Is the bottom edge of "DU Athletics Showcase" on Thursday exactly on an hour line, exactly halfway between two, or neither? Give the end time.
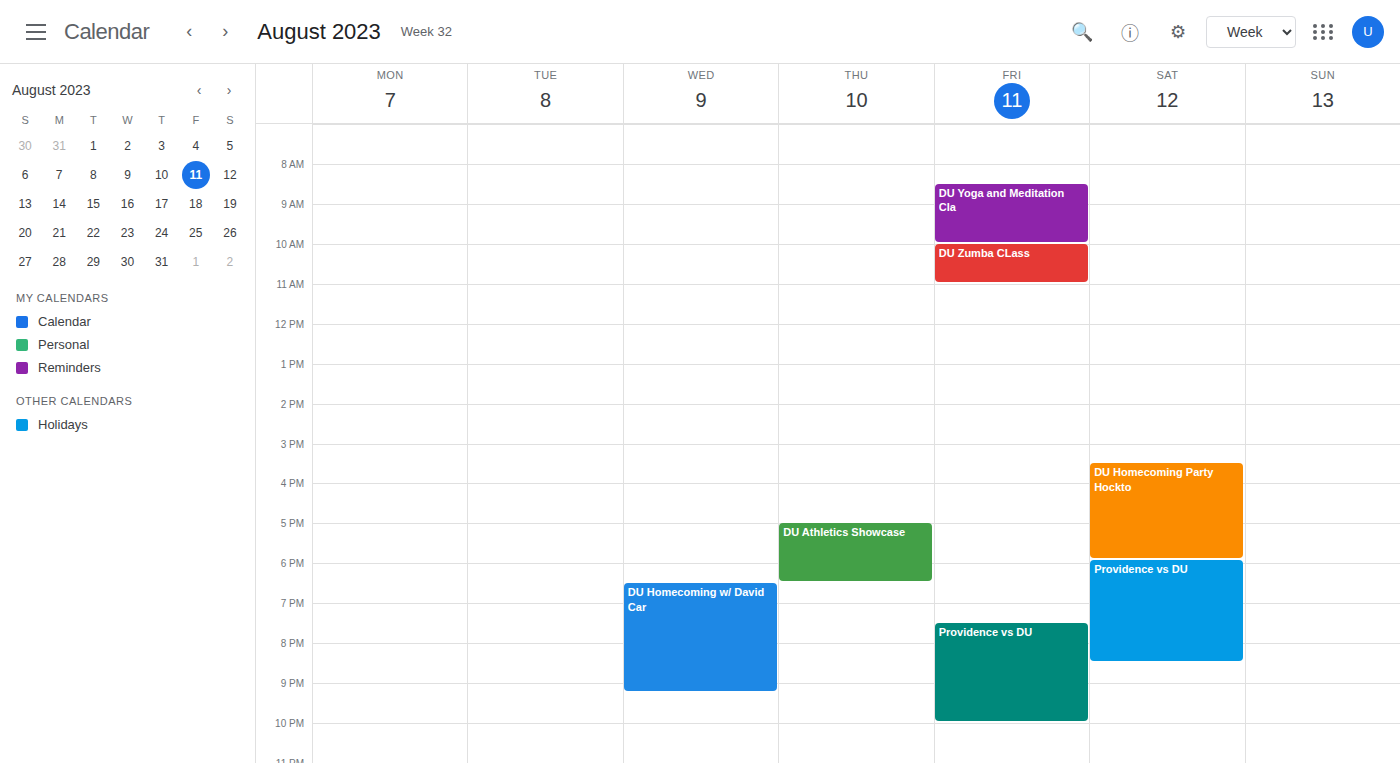
6:30 PM -- halfway between the 6 PM and 7 PM lines.